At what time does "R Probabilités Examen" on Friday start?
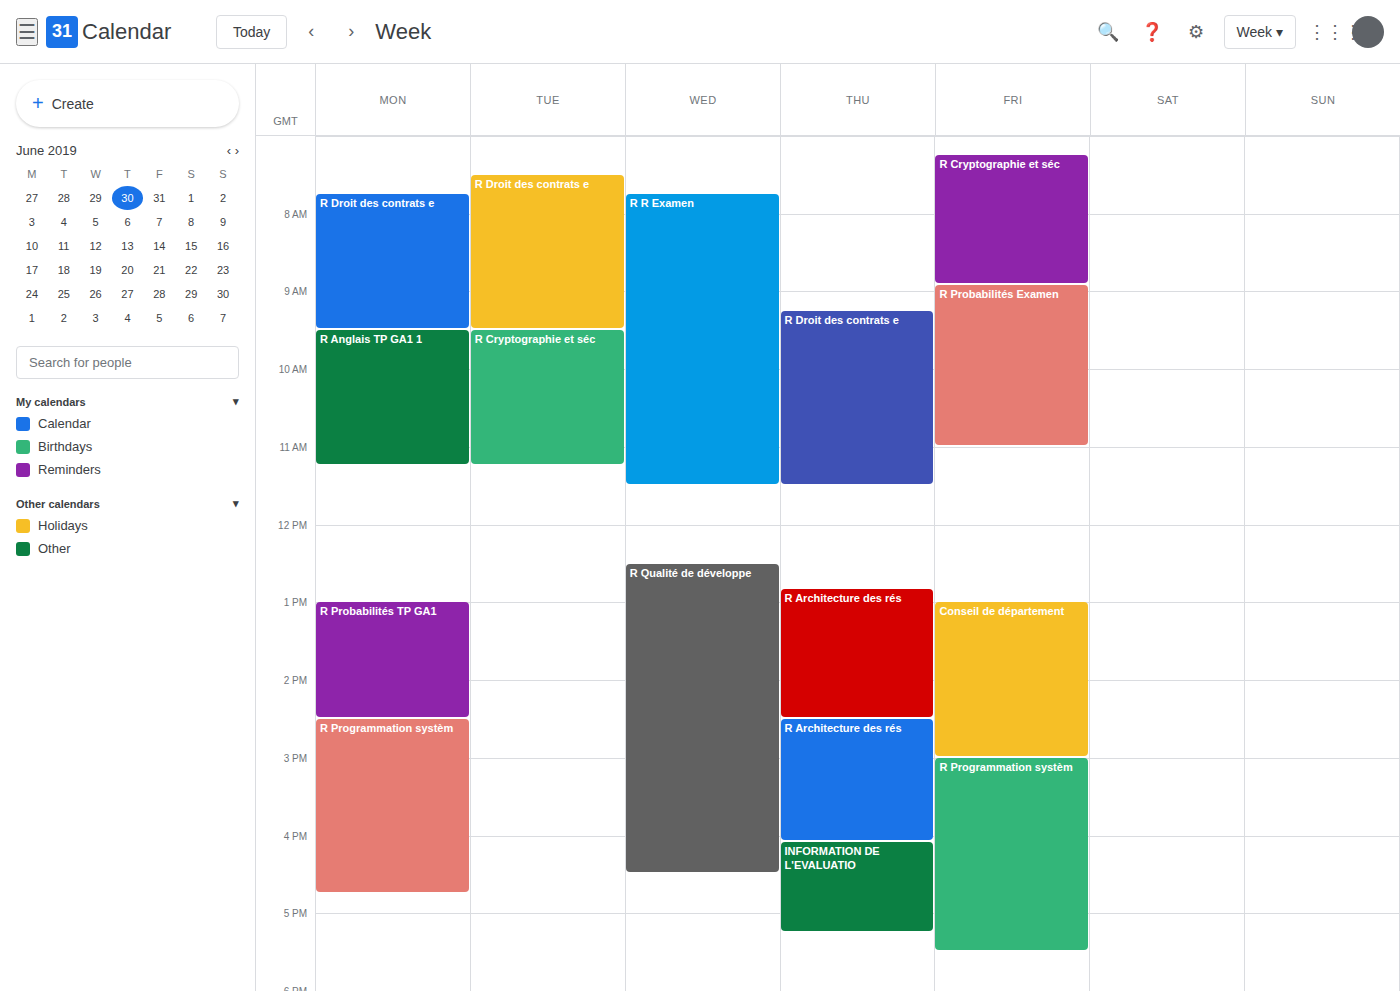
8:55 AM